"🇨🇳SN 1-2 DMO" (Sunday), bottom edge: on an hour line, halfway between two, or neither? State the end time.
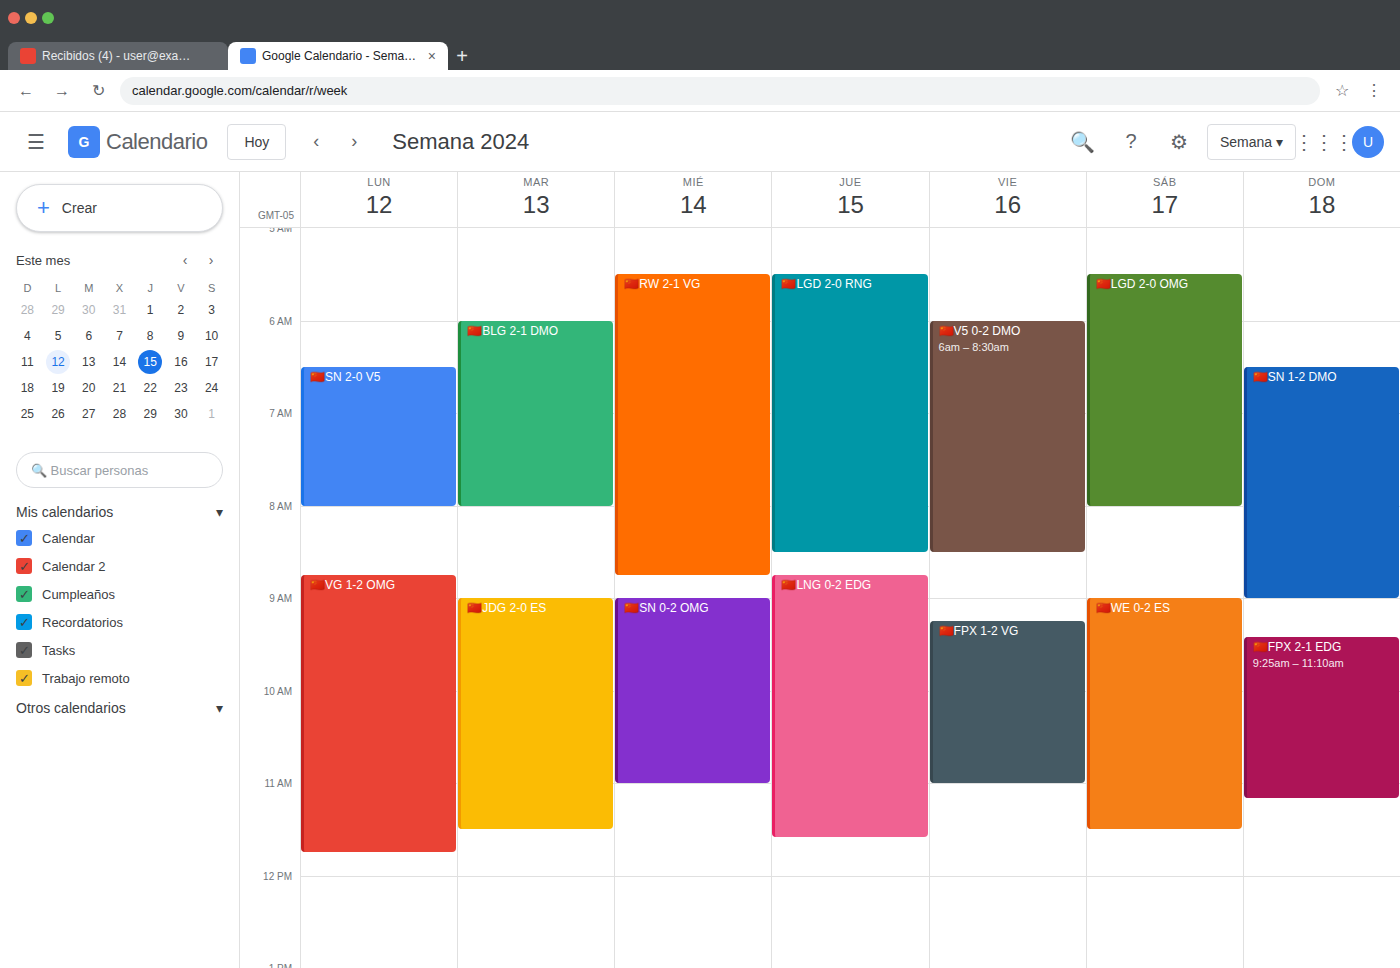
9:00 AM -- exactly on the 9 AM line.